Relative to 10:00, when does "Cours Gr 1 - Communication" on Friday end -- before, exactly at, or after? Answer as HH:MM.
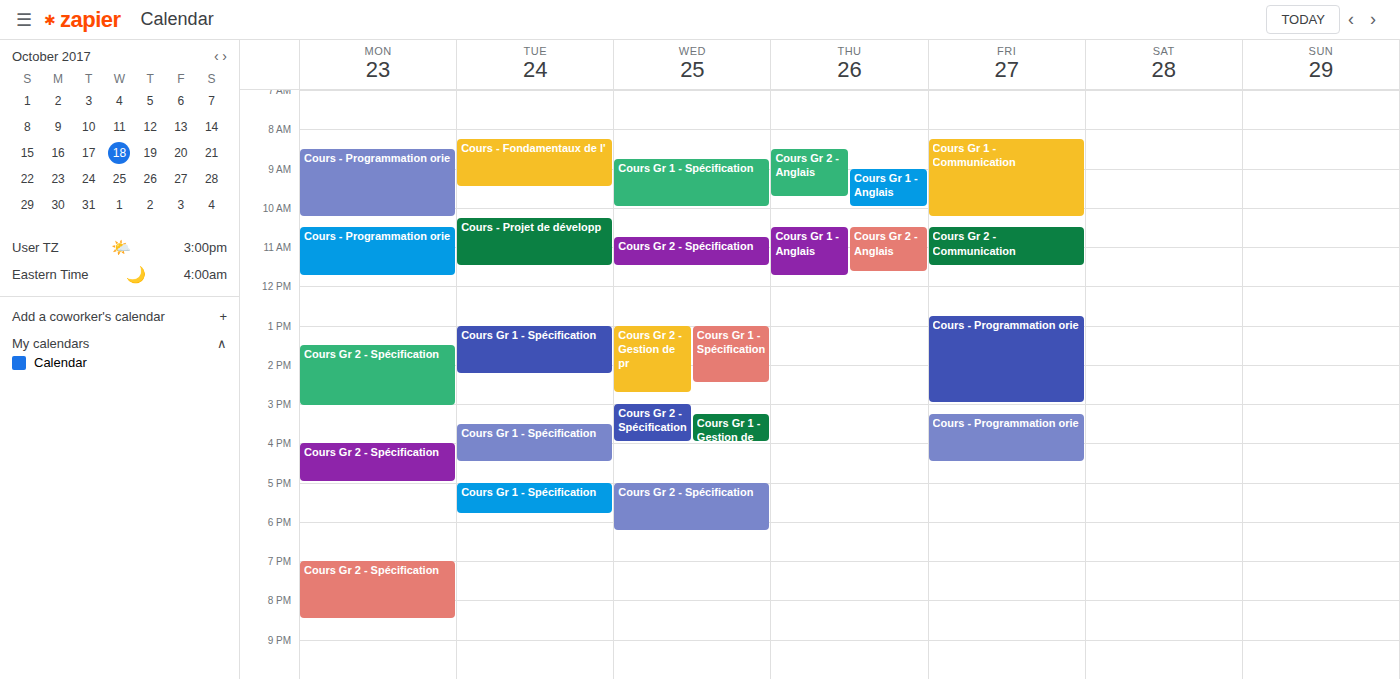
10:15 -- after 10:00, 15 minutes below the 10:00 line.